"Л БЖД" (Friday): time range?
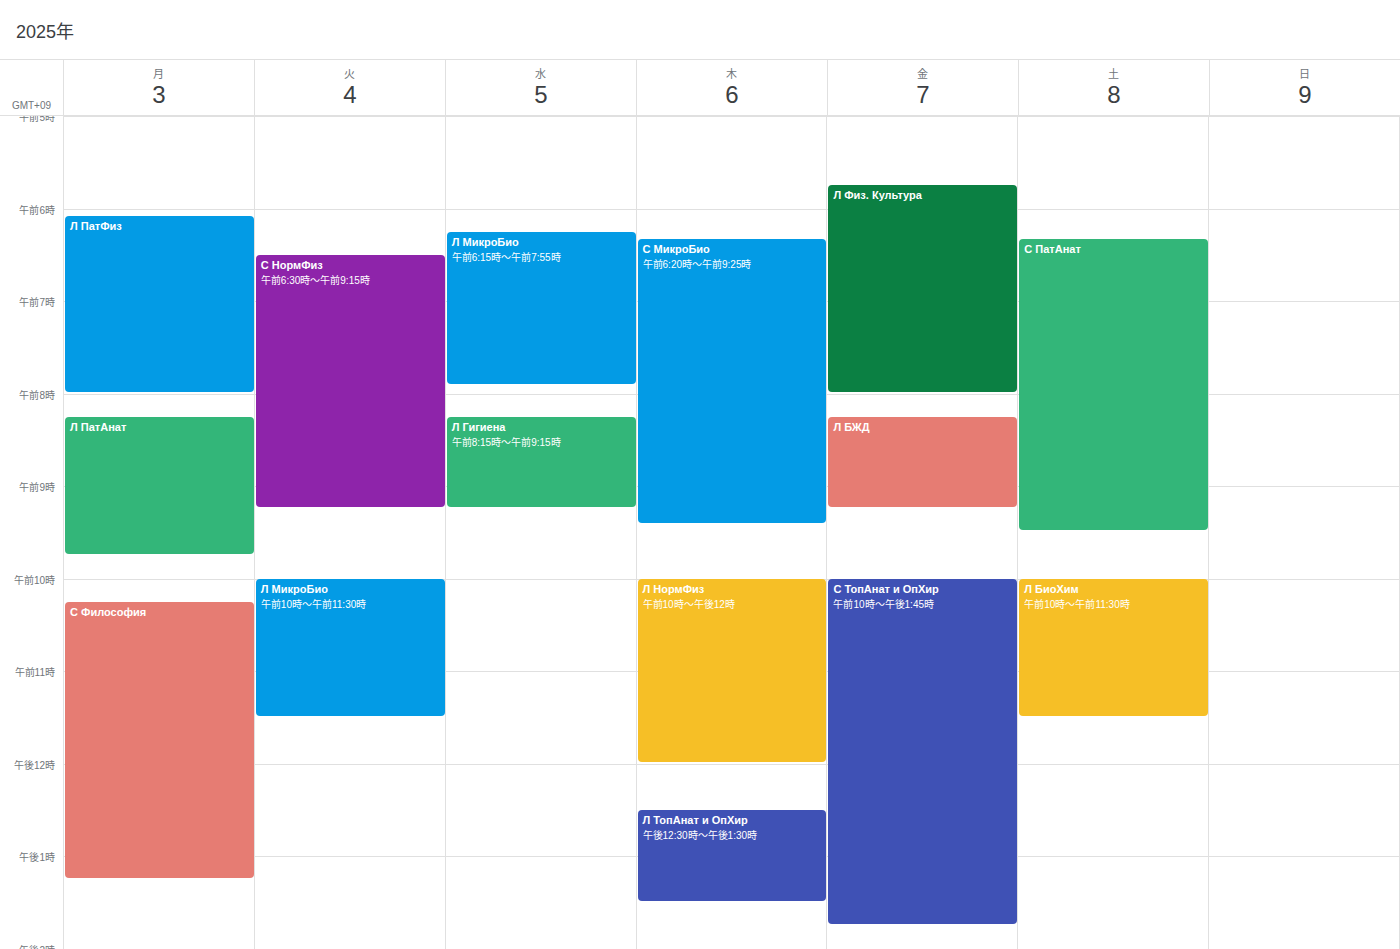
8:15 AM to 9:15 AM